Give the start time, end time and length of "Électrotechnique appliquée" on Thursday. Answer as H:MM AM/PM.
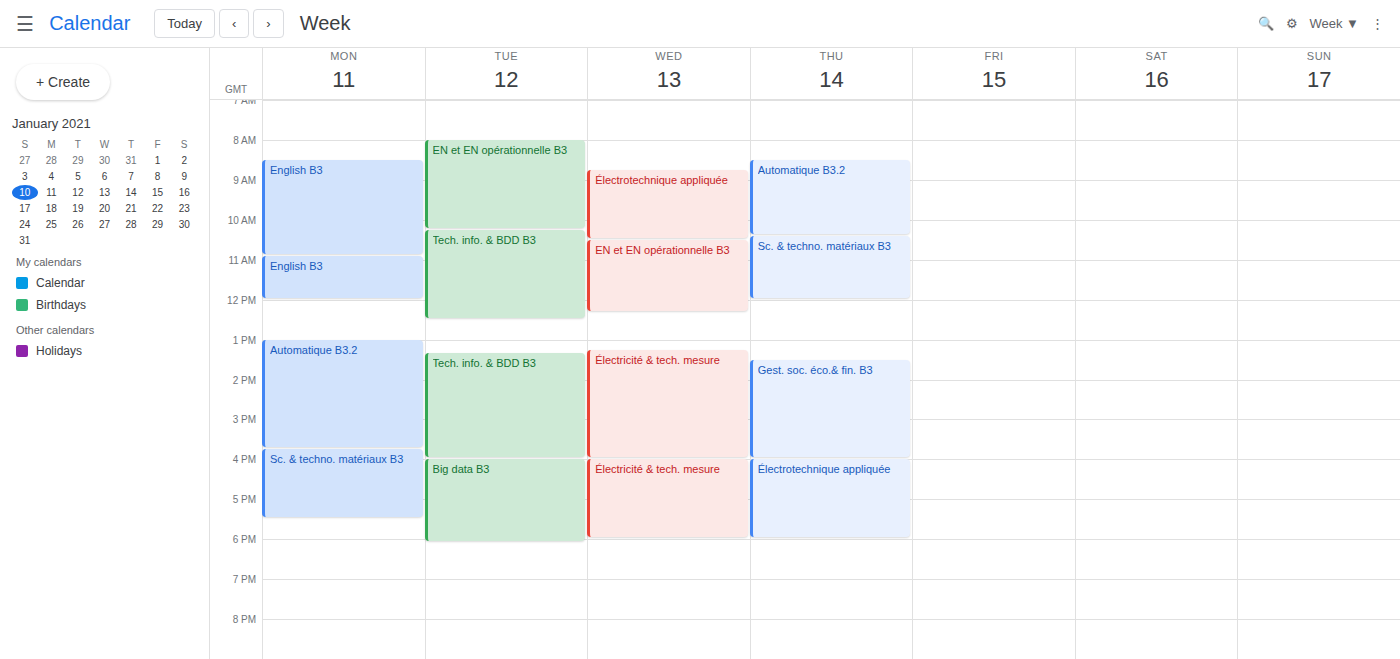
4:00 PM to 6:00 PM, 2 hours